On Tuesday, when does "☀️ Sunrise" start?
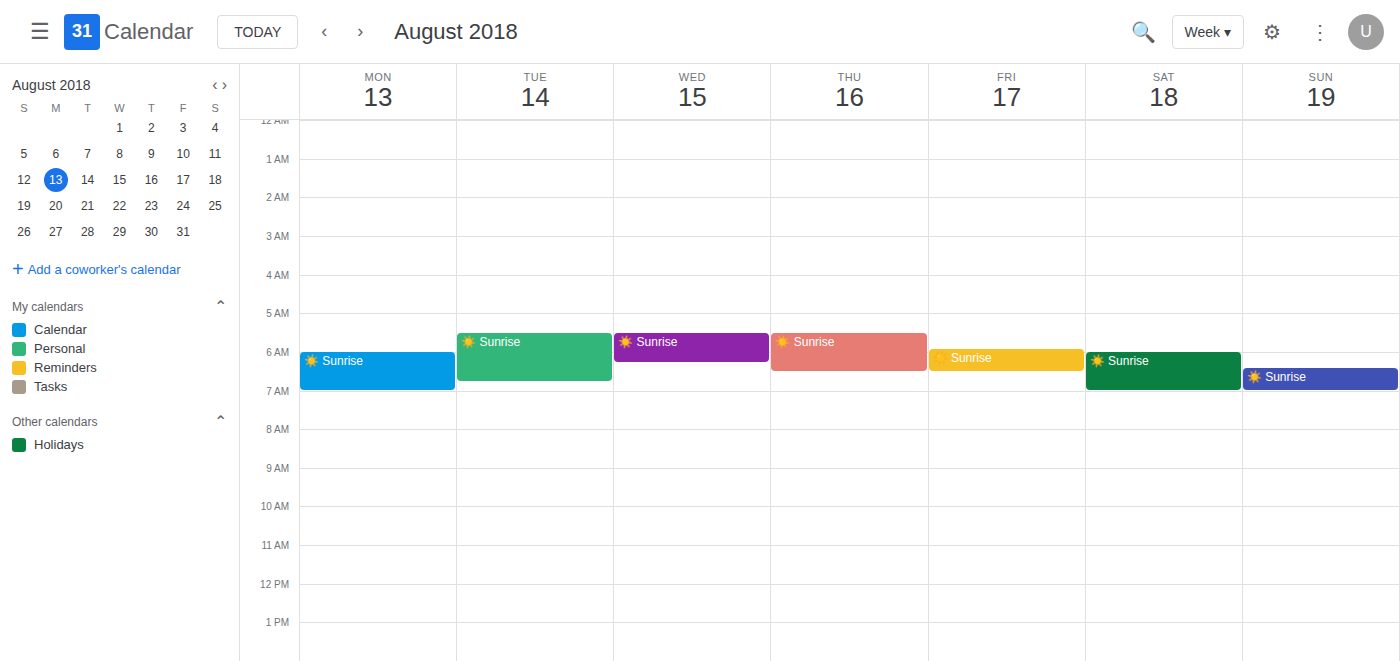
5:30 AM